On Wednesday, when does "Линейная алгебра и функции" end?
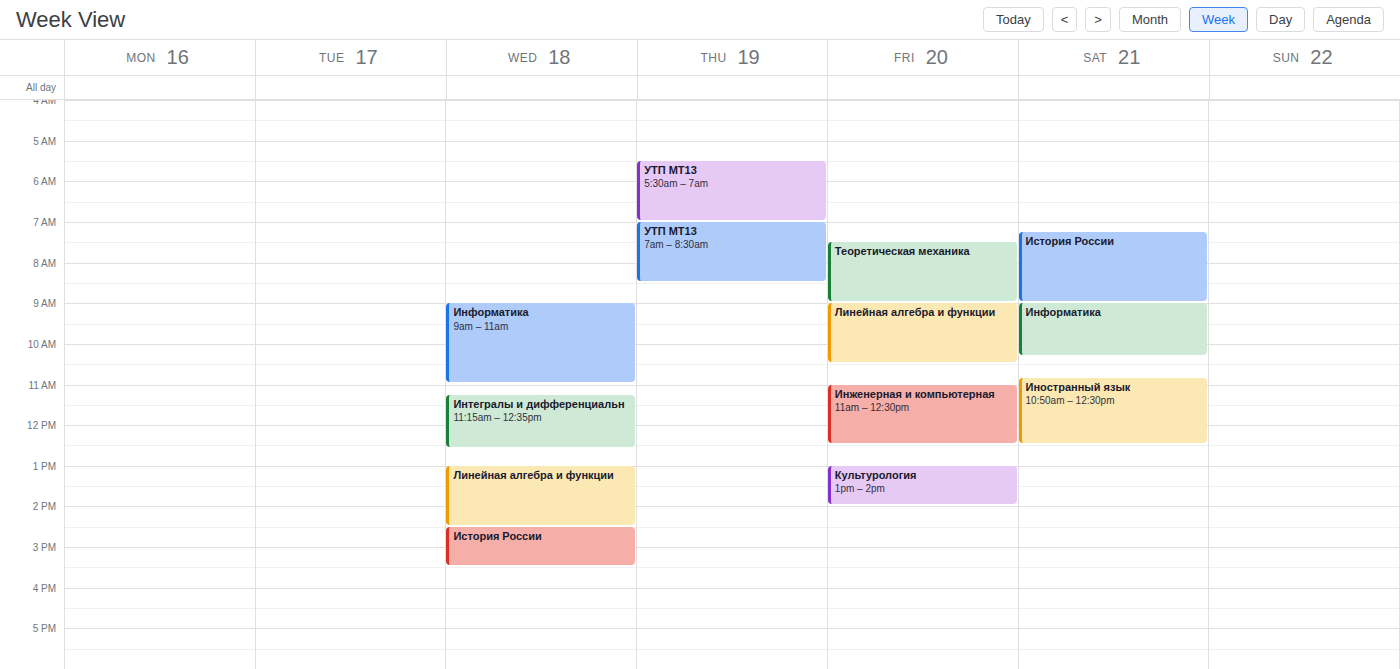
2:30 PM